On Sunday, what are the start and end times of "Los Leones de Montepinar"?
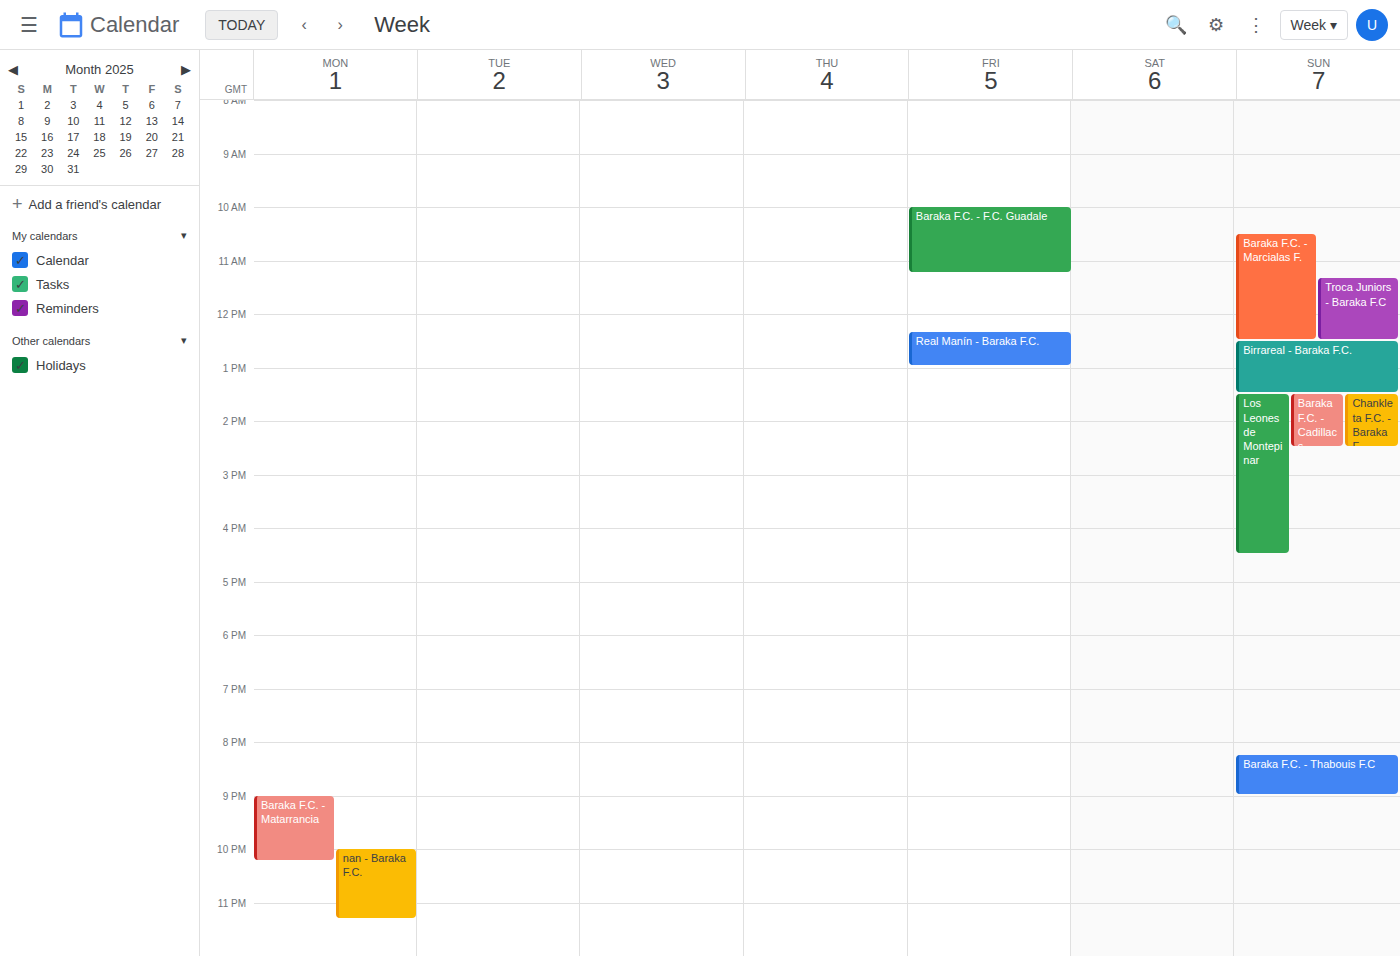
1:30 PM to 4:30 PM